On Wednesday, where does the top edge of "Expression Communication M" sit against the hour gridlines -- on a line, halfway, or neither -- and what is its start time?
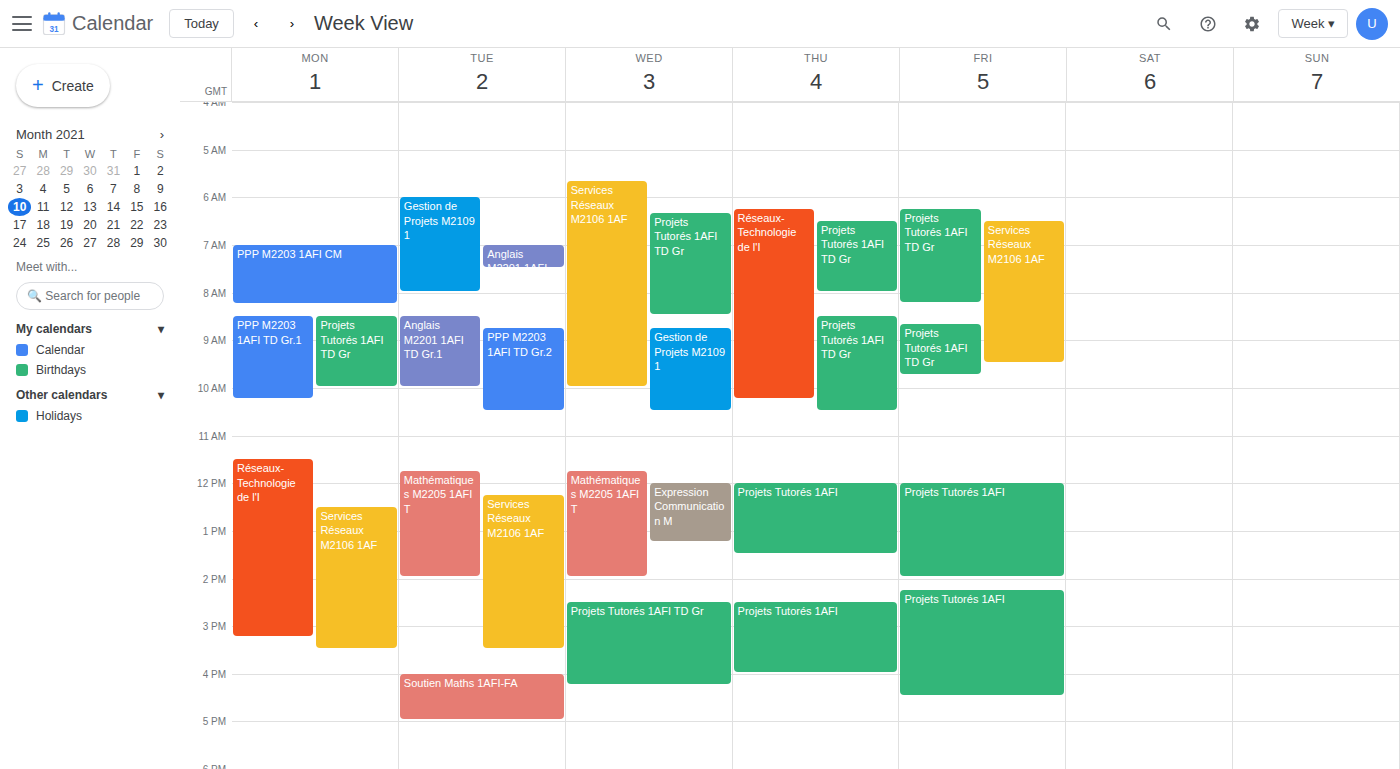
12:00 PM -- exactly on the 12 PM line.